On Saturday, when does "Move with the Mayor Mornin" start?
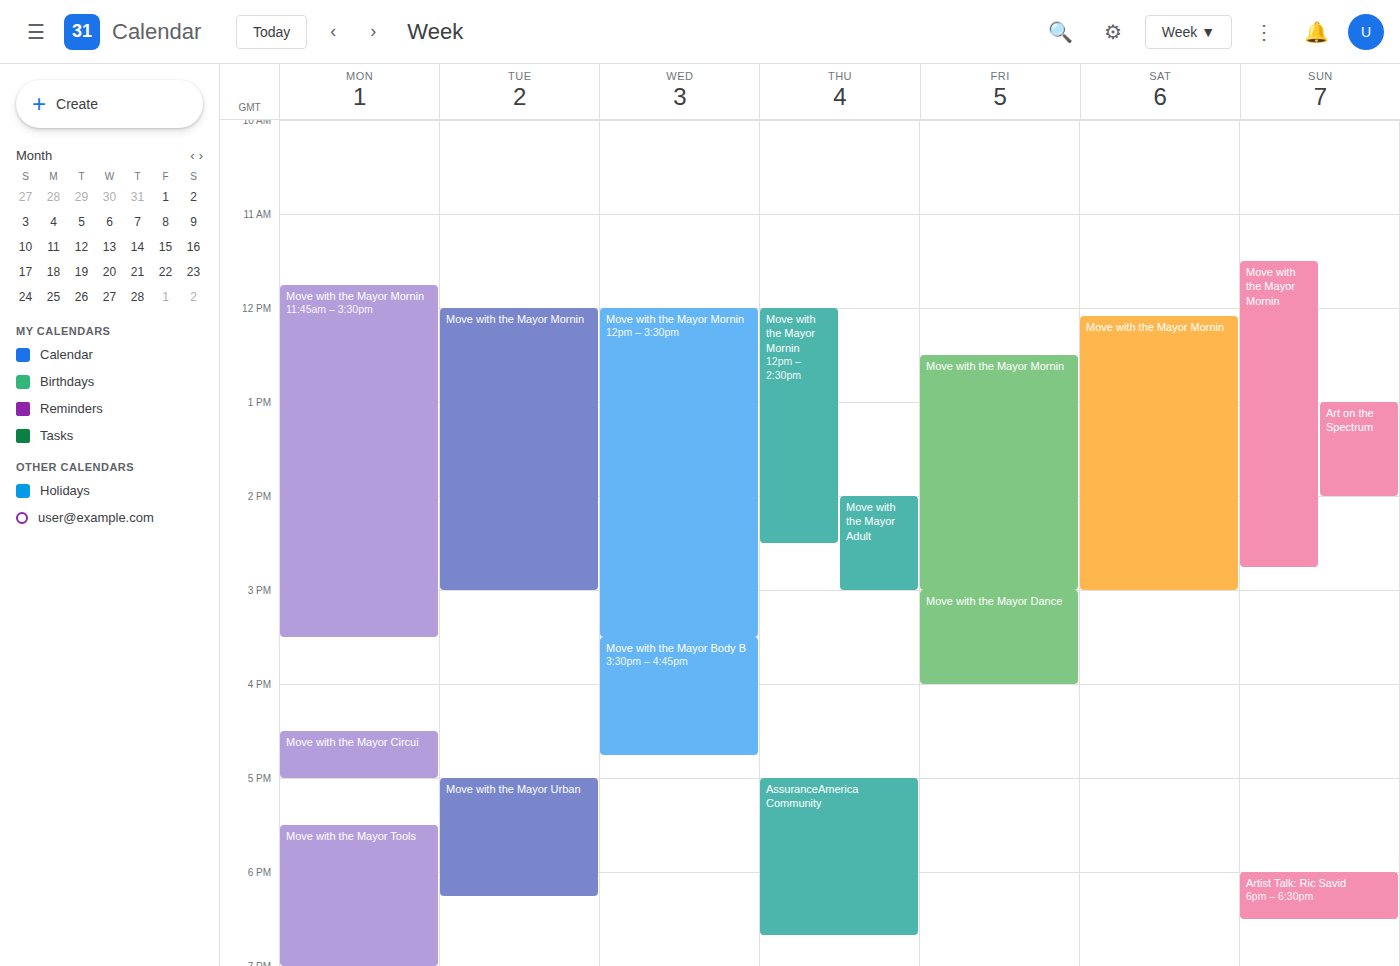
12:05 PM